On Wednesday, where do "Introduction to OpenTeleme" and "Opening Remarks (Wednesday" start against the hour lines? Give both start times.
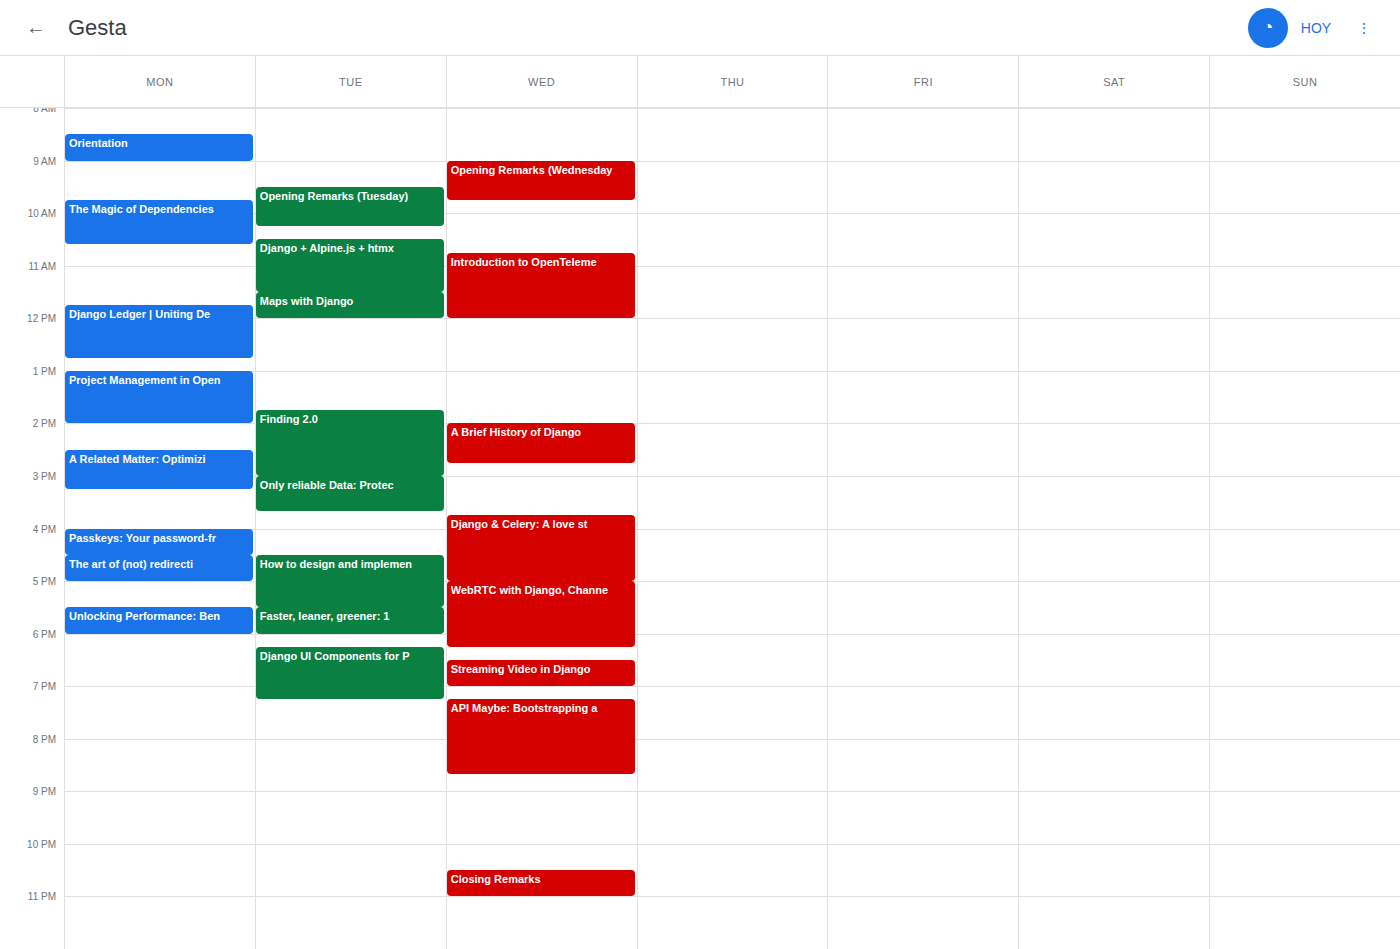
"Introduction to OpenTeleme": 10:45 AM, neither: three quarters of the way from the 10 AM line to the 11 AM line. "Opening Remarks (Wednesday": 9:00 AM, exactly on the 9 AM line.